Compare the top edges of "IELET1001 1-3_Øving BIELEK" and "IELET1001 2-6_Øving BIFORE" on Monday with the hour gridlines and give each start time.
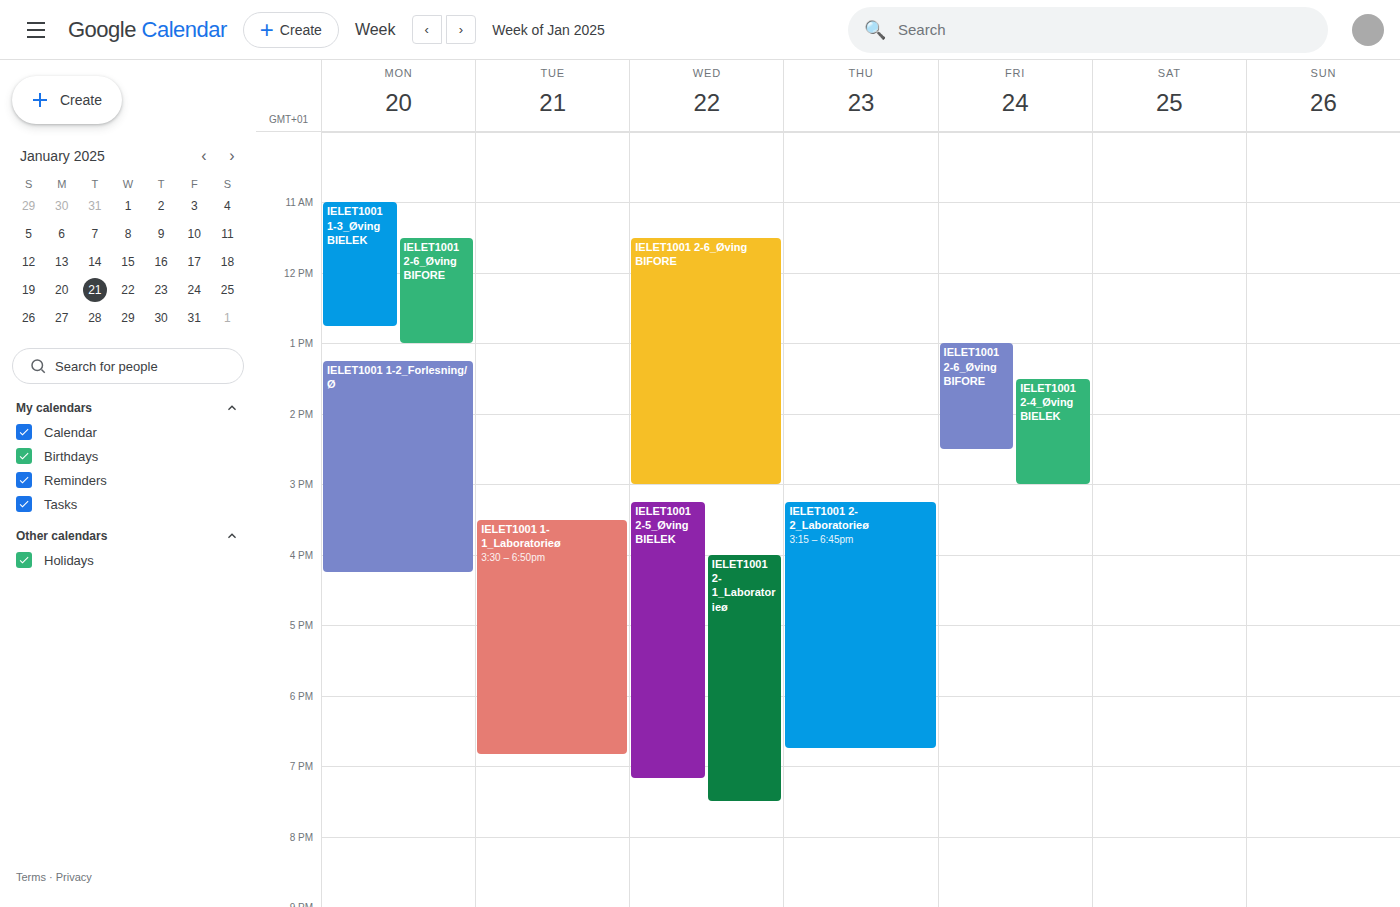
"IELET1001 1-3_Øving BIELEK": 11:00 AM, exactly on the 11 AM line. "IELET1001 2-6_Øving BIFORE": 11:30 AM, halfway between the 11 AM and 12 PM lines.